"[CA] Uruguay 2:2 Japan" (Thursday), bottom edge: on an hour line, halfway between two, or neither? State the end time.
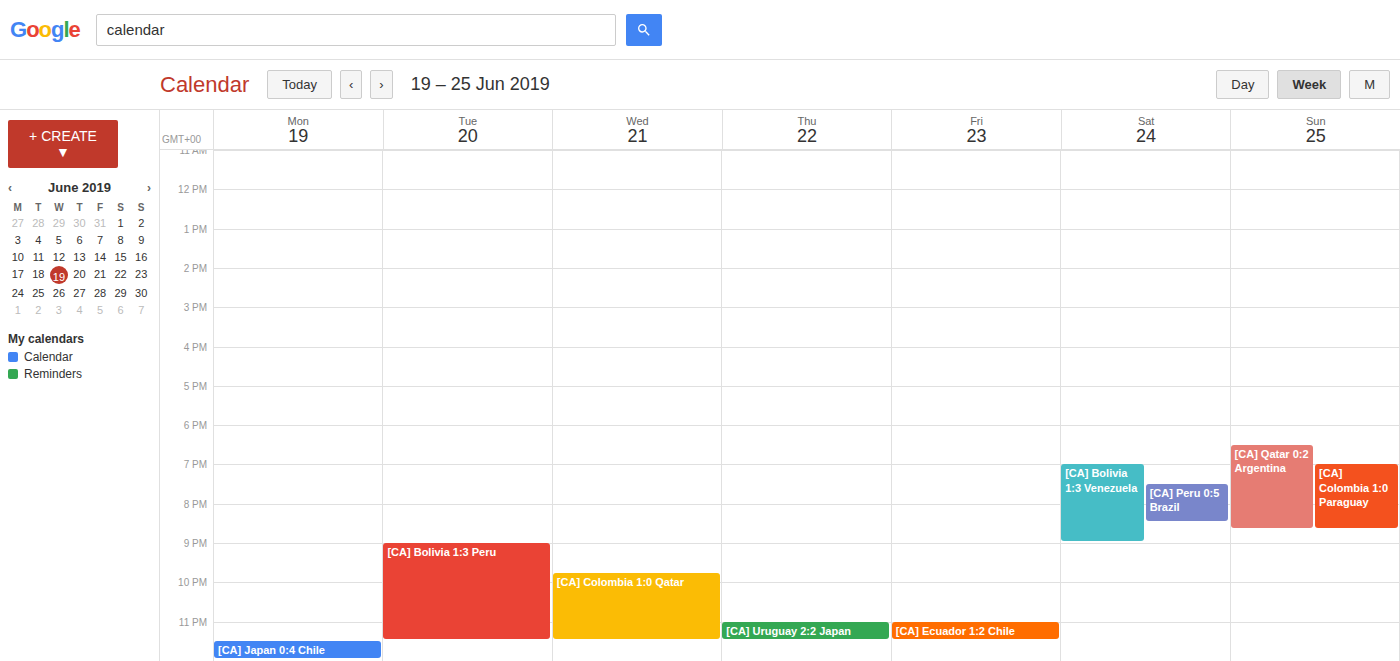
11:30 PM -- halfway between the 11 PM and 12 AM lines.